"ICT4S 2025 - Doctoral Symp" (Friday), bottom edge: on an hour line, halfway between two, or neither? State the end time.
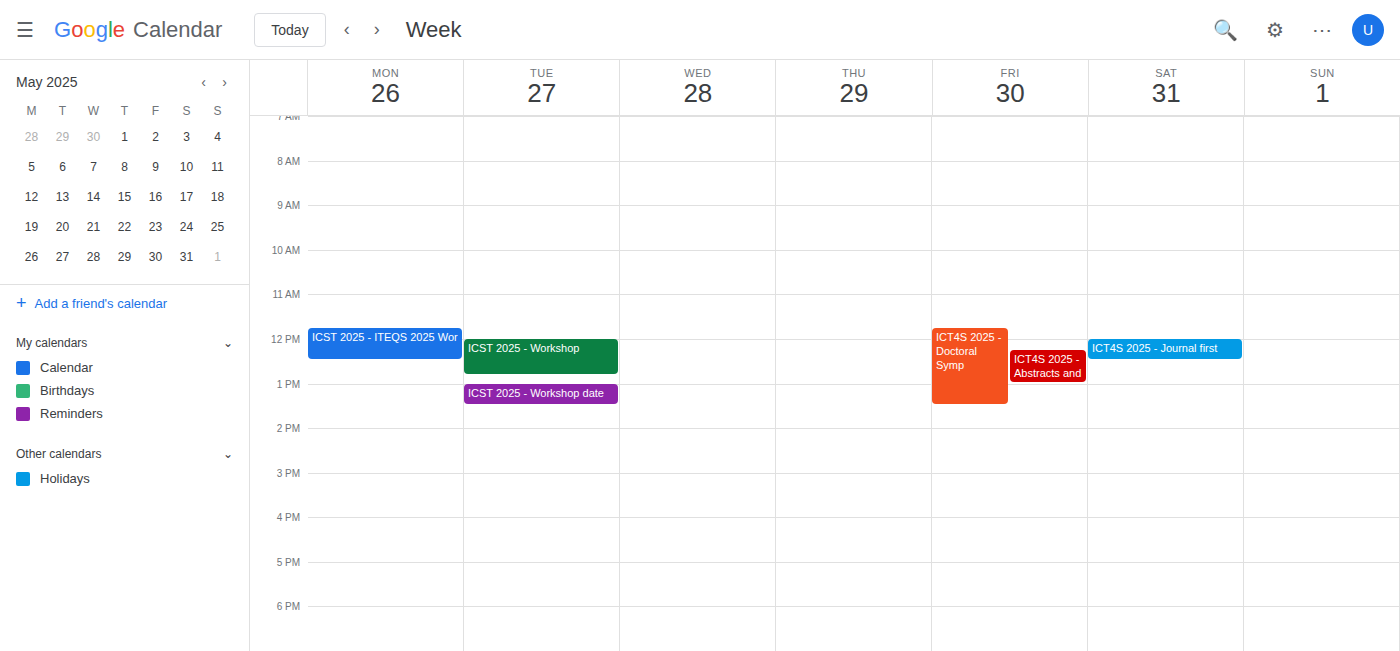
1:30 PM -- halfway between the 1 PM and 2 PM lines.